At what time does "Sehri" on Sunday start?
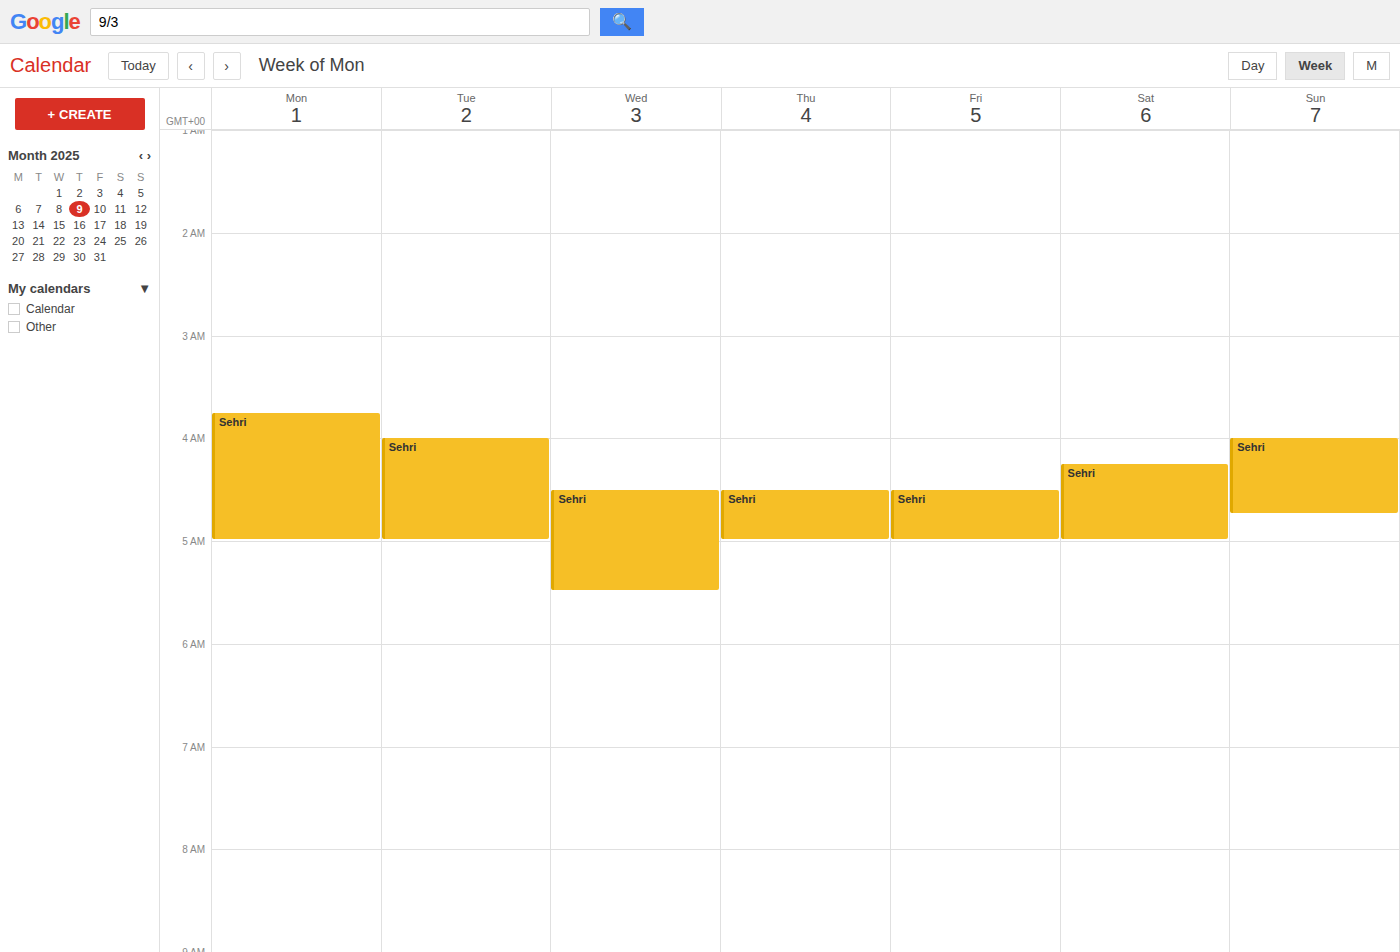
4:00 AM